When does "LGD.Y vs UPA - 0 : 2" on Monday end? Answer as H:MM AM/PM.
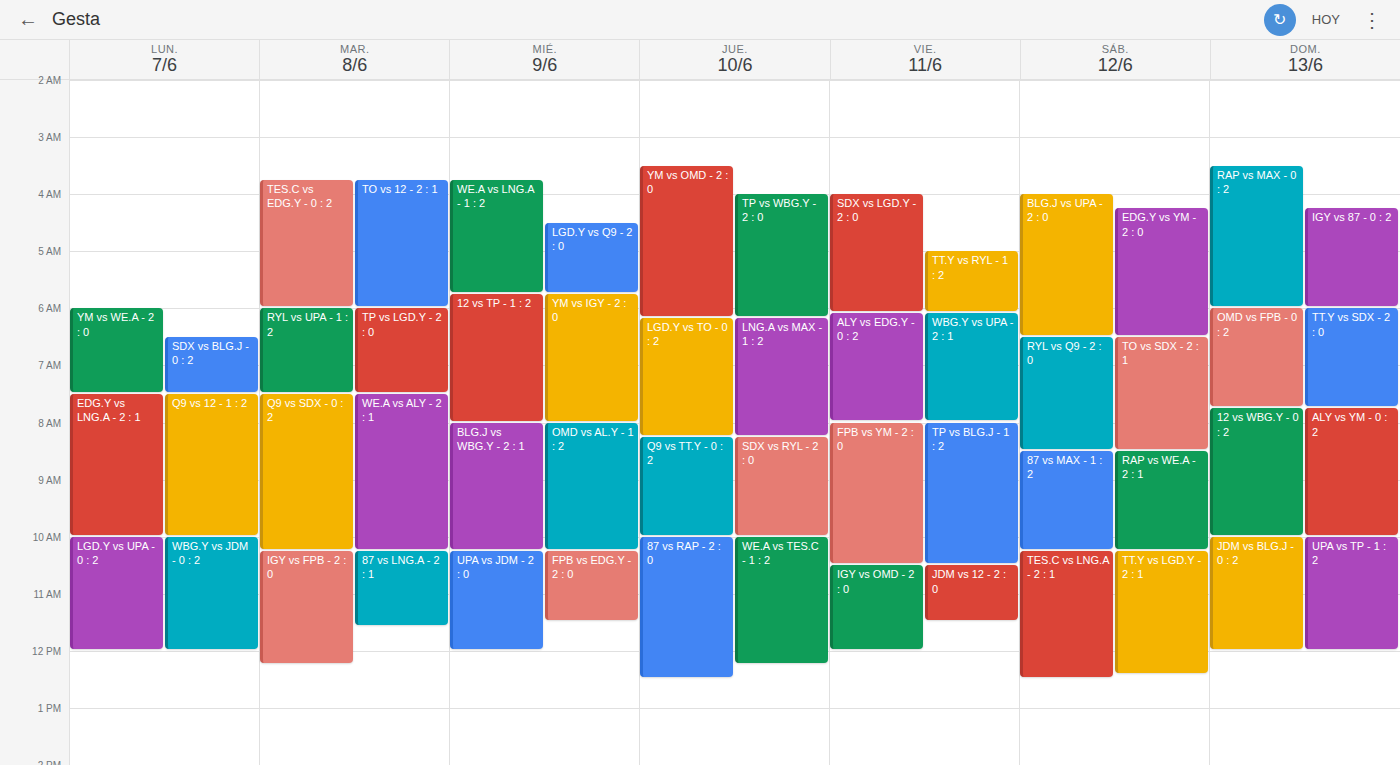
12:00 PM